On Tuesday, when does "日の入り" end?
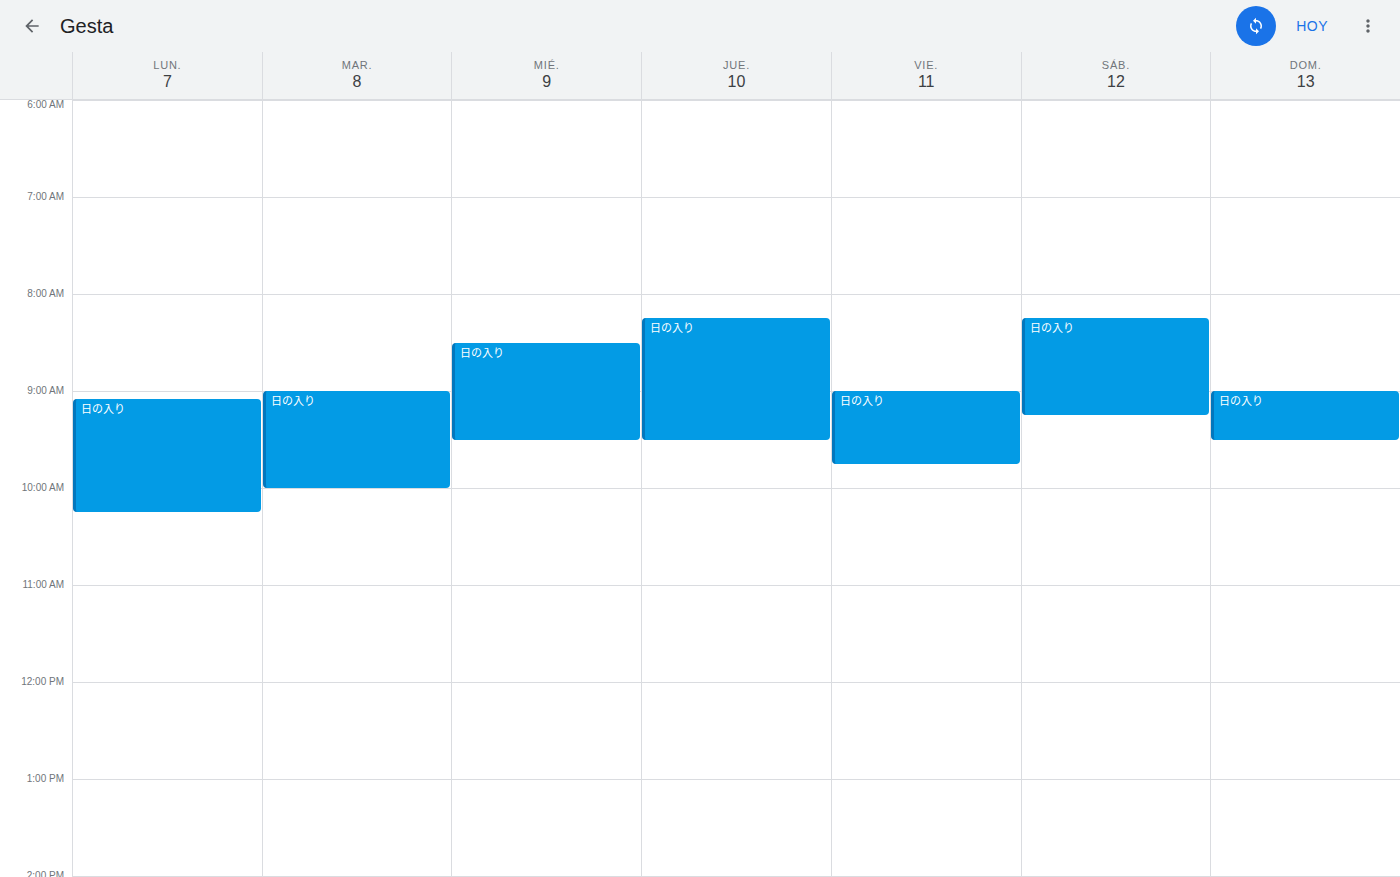
10:00 AM